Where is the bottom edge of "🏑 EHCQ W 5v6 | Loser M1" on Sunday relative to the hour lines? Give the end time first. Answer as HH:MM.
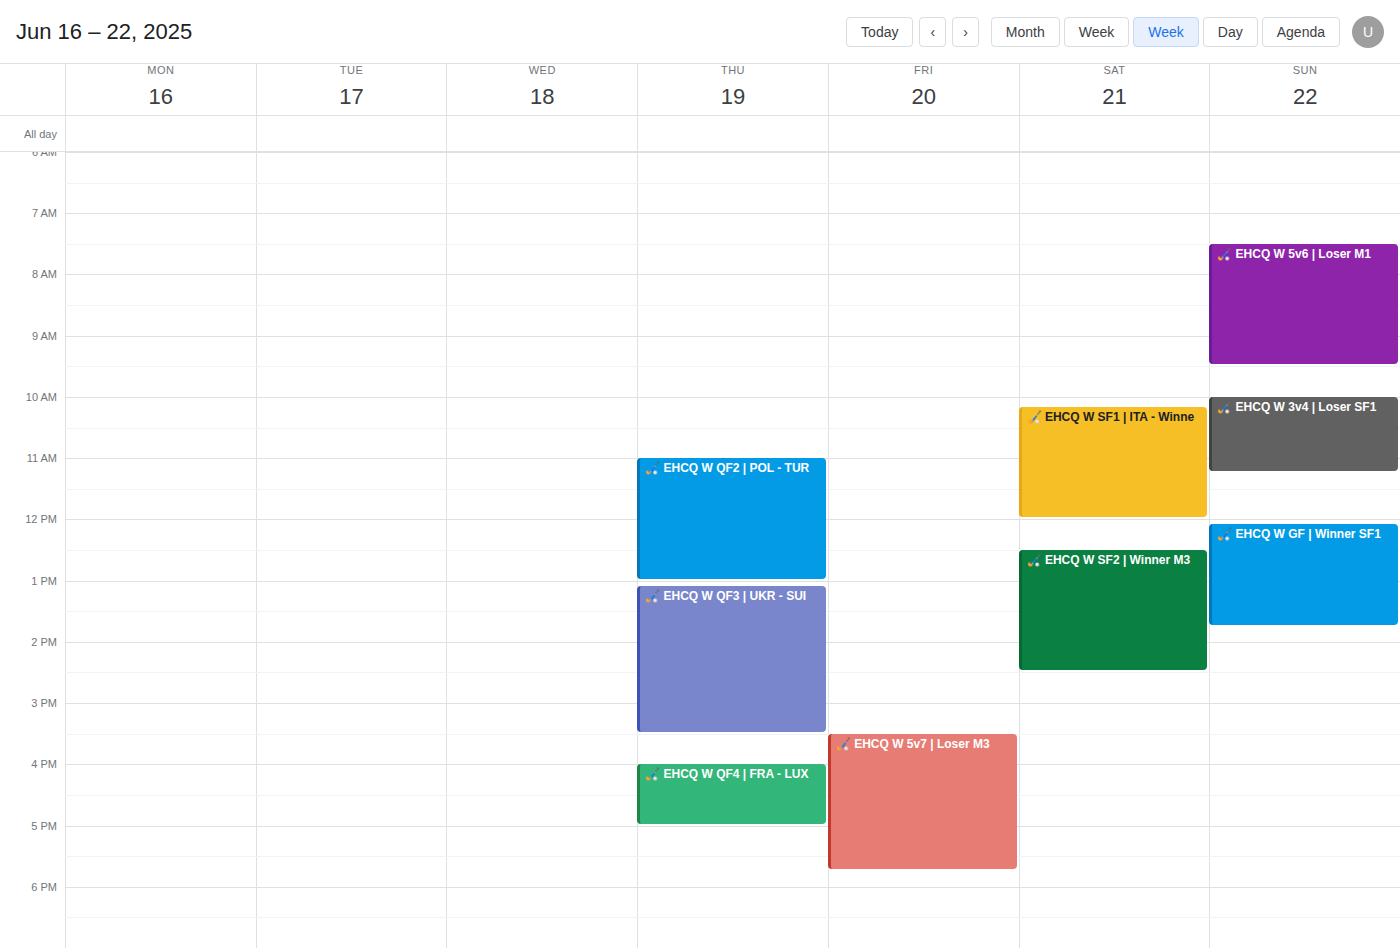
09:30 -- halfway between the 09:00 and 10:00 lines.